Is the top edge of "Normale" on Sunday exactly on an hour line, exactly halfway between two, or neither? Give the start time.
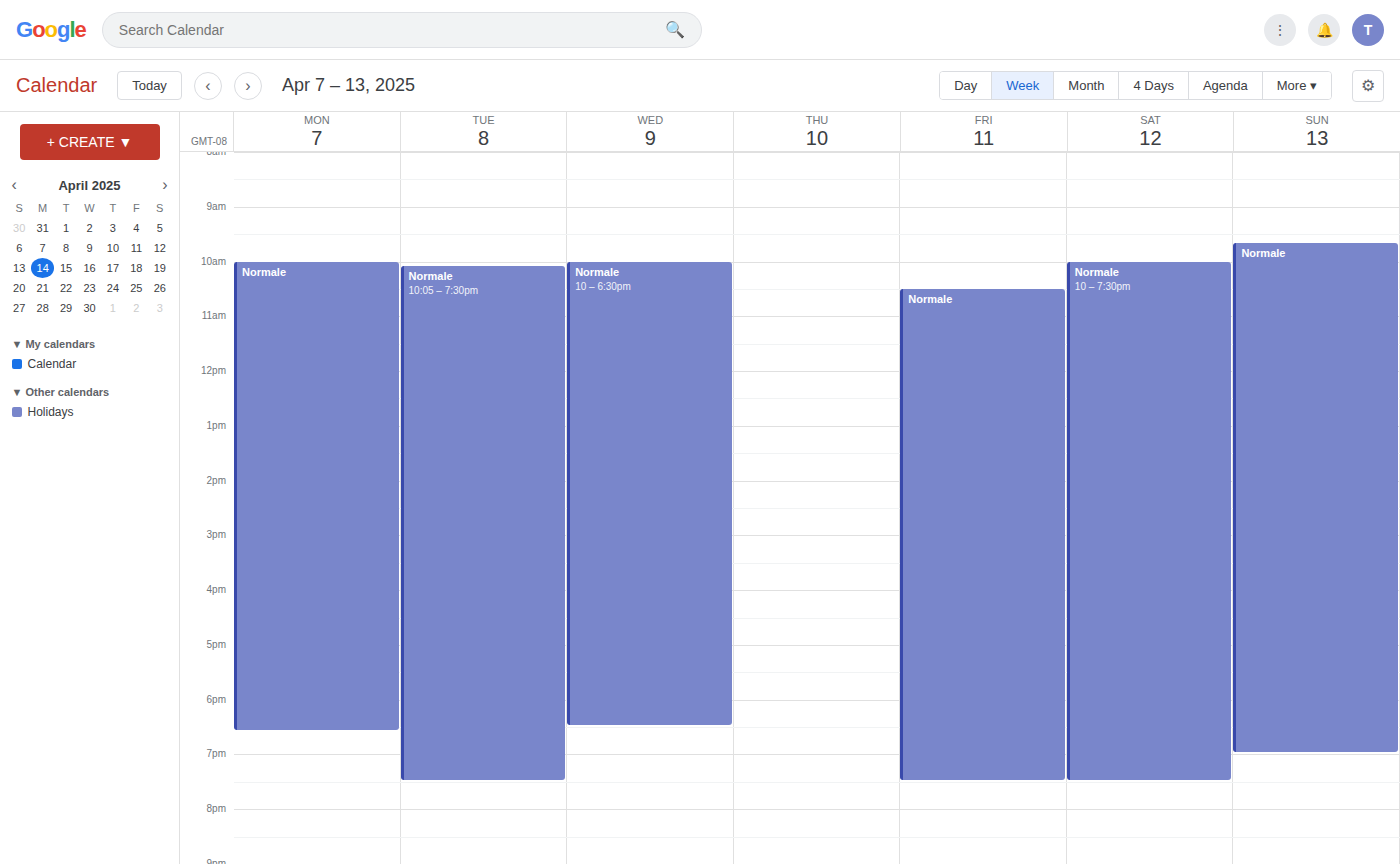
09:40 -- neither: 40 minutes below the 09:00 line and 20 minutes above the 10:00 line.